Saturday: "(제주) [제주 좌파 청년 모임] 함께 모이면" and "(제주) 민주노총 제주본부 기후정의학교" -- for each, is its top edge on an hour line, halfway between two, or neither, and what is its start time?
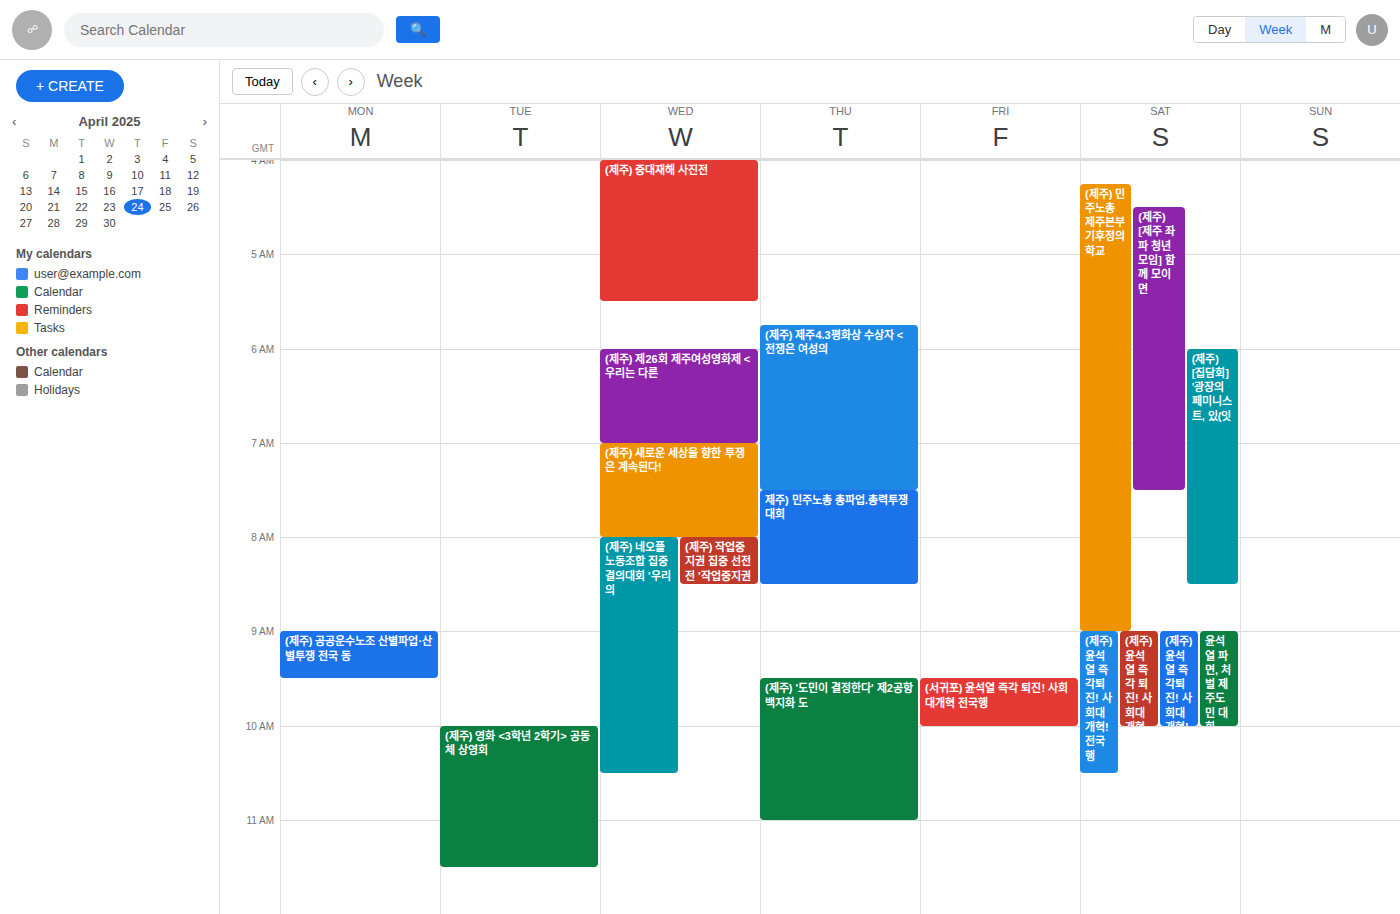
"(제주) [제주 좌파 청년 모임] 함께 모이면": 4:30 AM, halfway between the 4 AM and 5 AM lines. "(제주) 민주노총 제주본부 기후정의학교": 4:15 AM, neither: a quarter of the way from the 4 AM line to the 5 AM line.